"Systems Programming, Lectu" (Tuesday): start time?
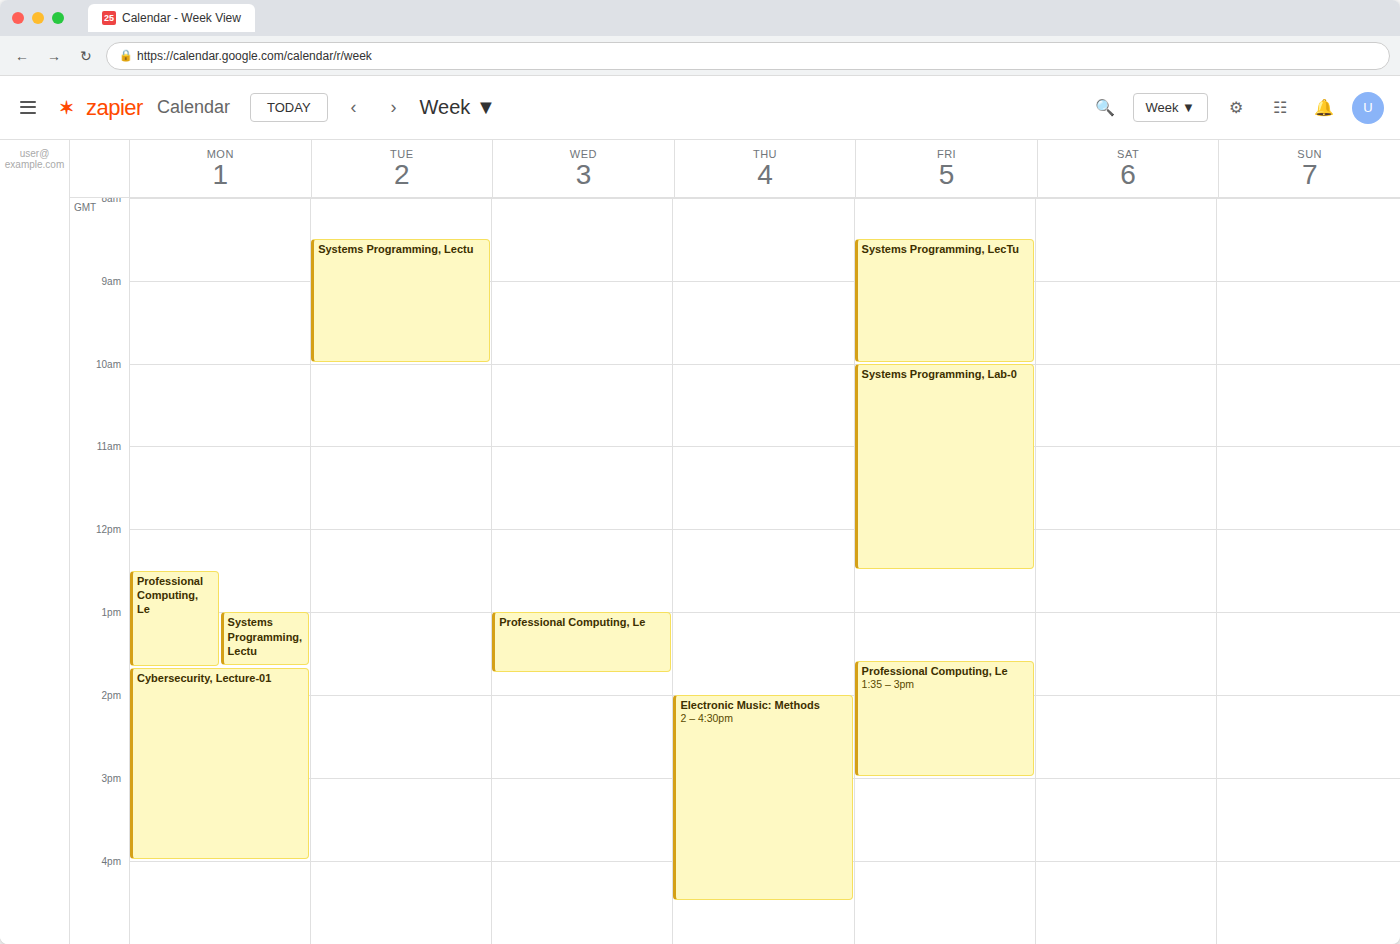
8:30 AM